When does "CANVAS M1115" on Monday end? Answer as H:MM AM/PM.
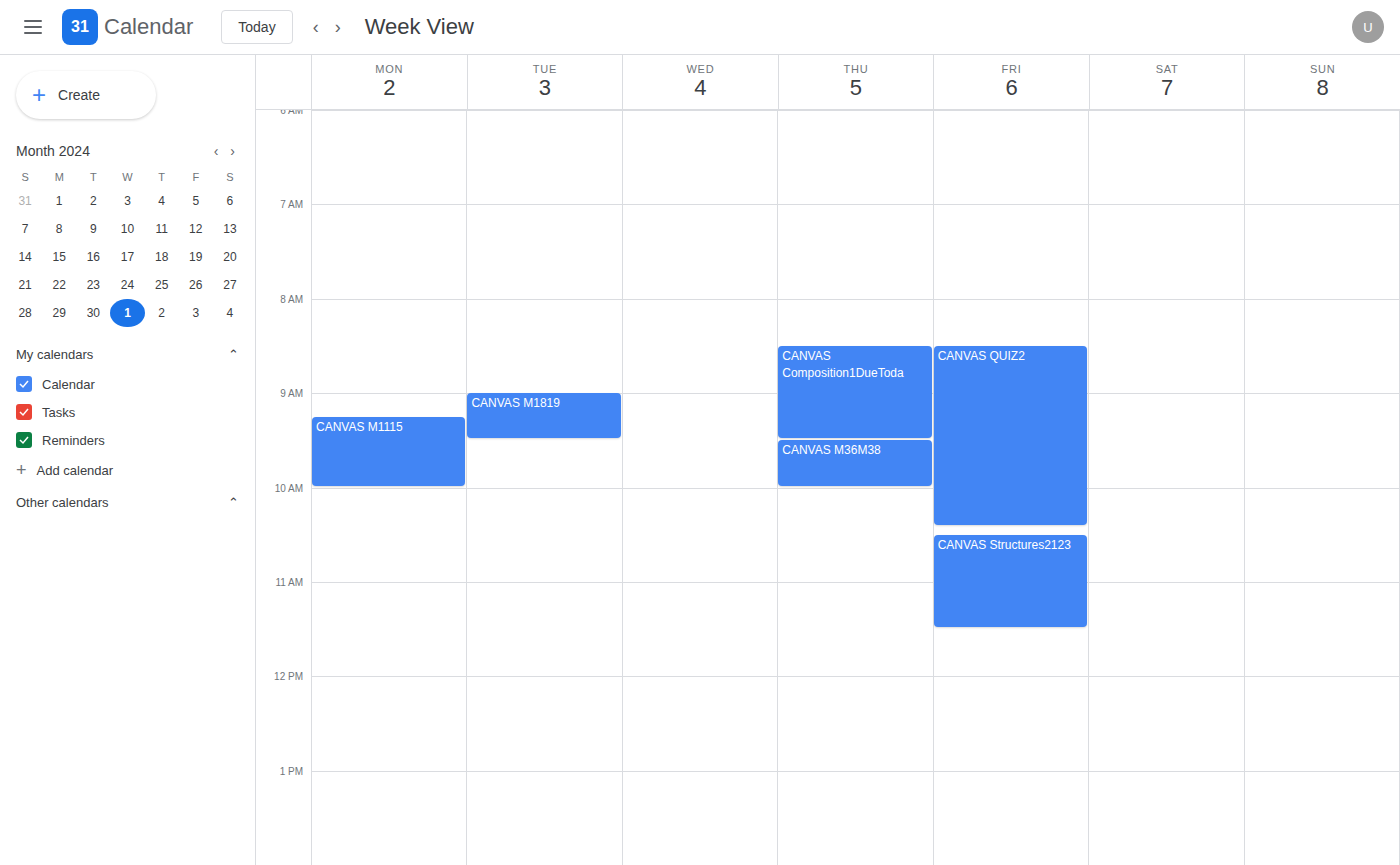
10:00 AM